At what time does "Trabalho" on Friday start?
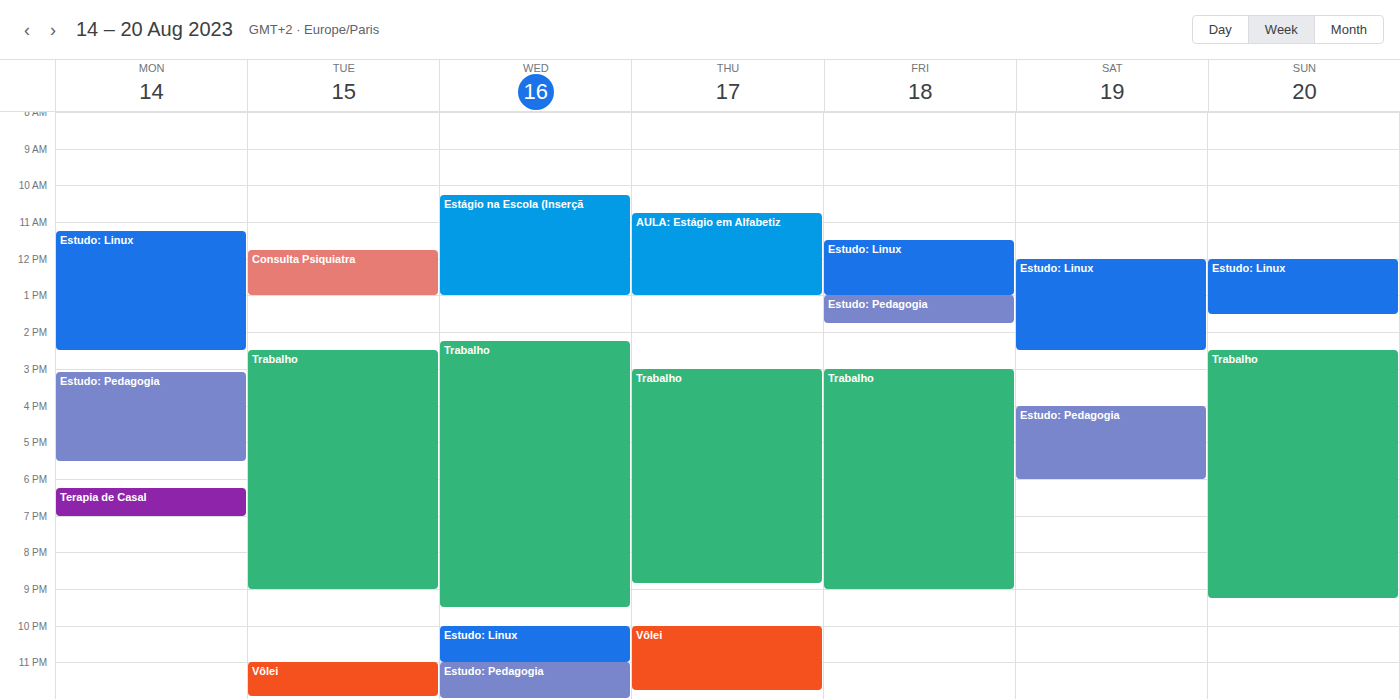
15:00